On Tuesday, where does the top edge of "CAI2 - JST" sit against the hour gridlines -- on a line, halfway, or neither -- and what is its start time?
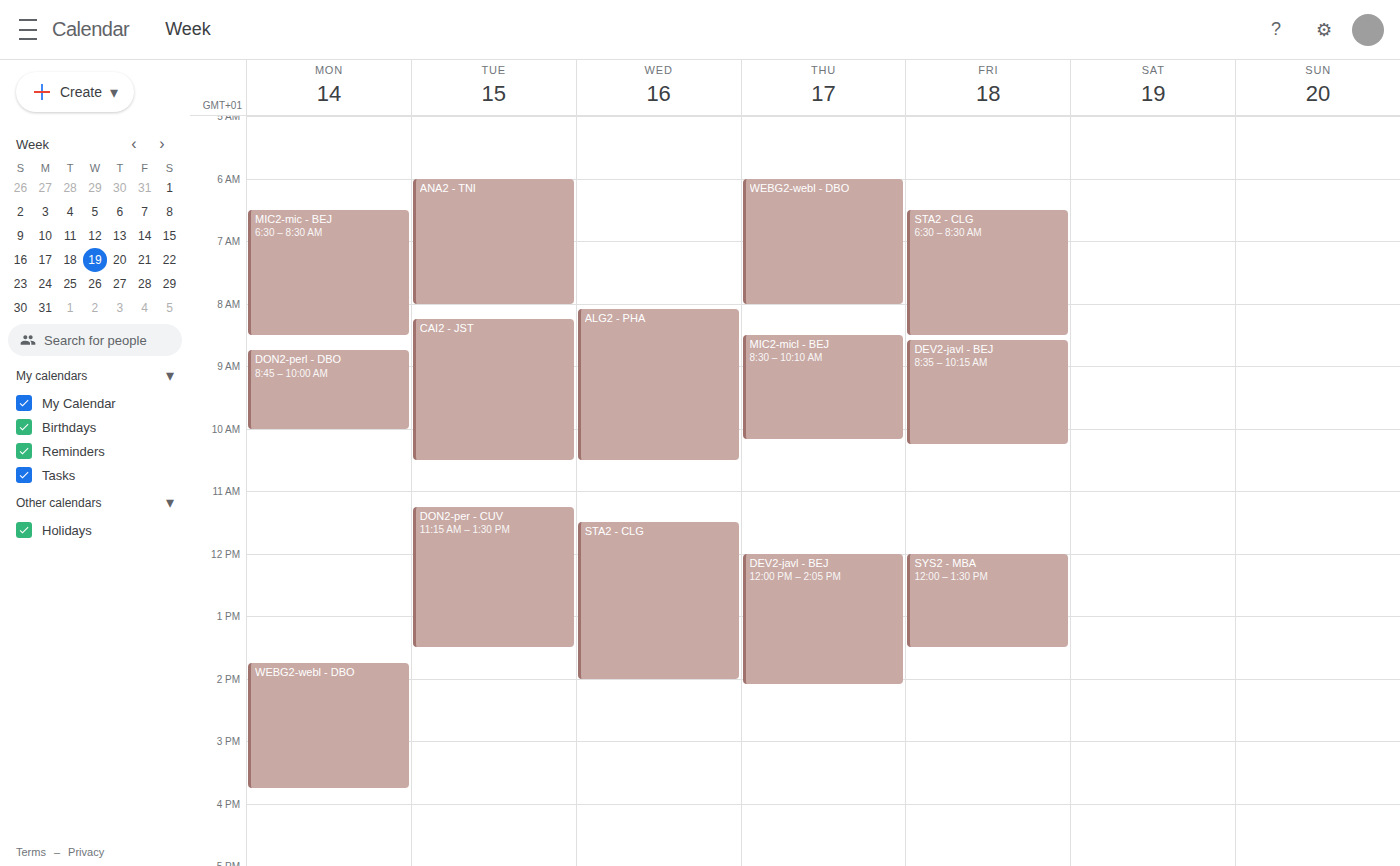
08:15 -- neither: a quarter of the way from the 08:00 line to the 09:00 line.